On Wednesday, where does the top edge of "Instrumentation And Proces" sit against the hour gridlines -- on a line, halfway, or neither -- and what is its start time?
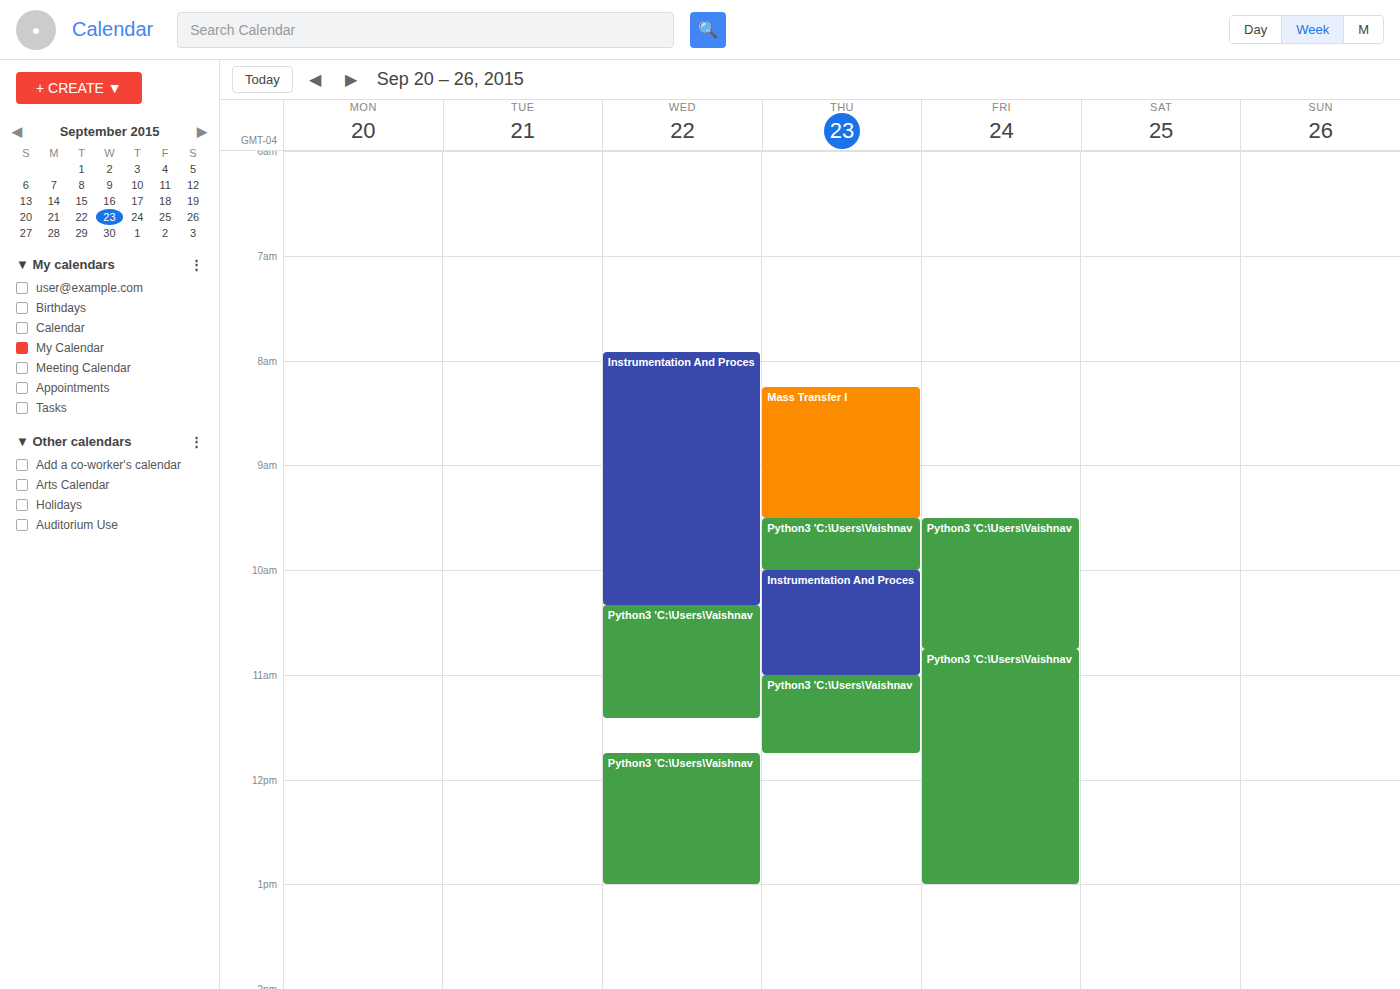
07:55 -- neither: 55 minutes below the 07:00 line and 5 minutes above the 08:00 line.